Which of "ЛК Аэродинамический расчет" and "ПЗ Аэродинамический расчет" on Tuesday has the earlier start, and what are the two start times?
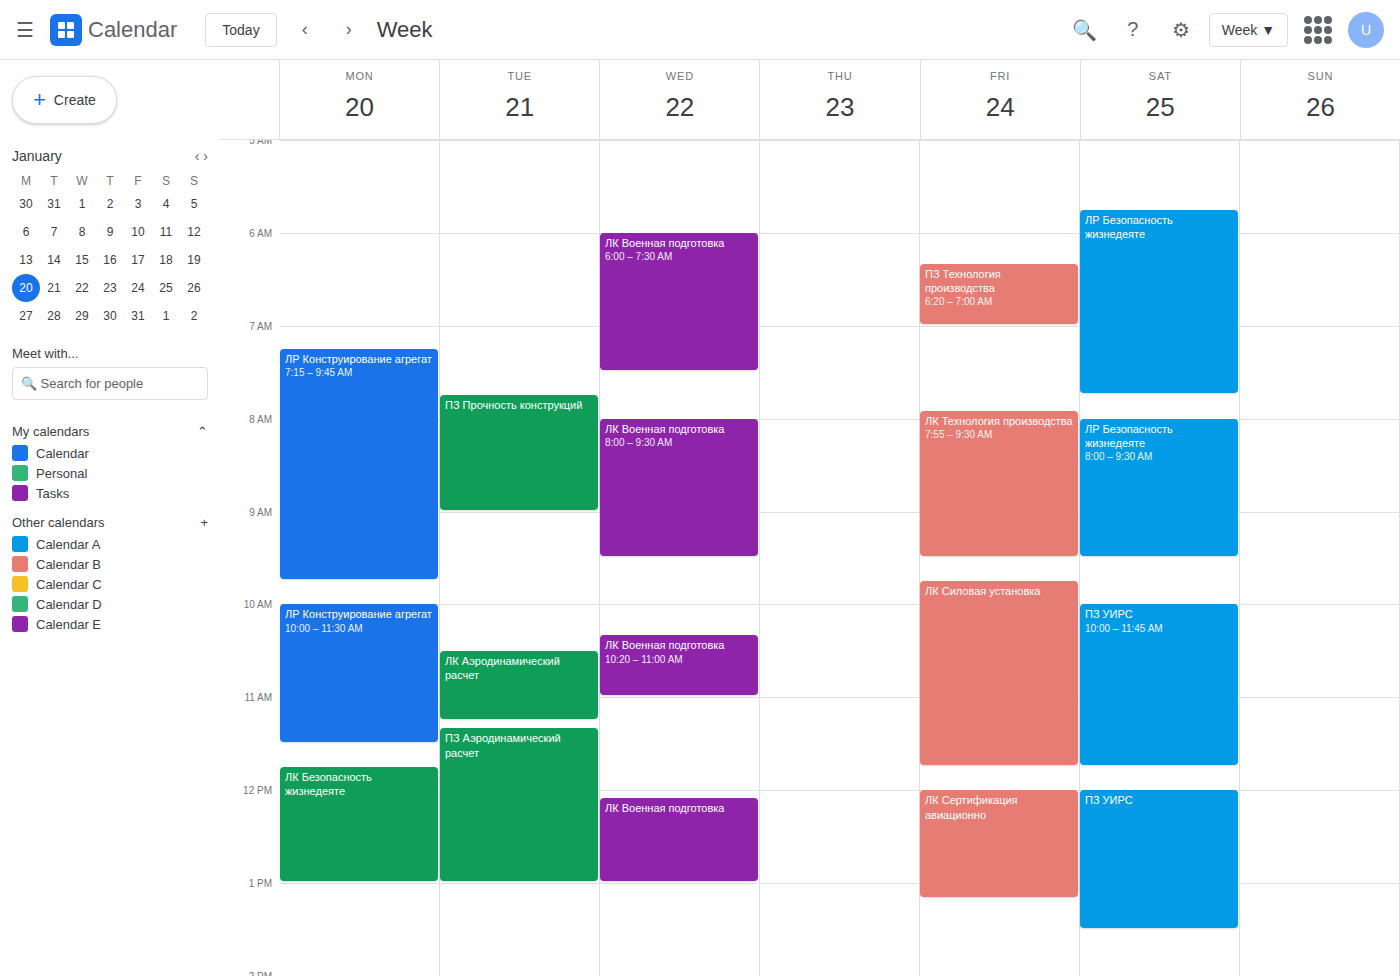
"ЛК Аэродинамический расчет" 10:30; "ПЗ Аэродинамический расчет" 11:20.